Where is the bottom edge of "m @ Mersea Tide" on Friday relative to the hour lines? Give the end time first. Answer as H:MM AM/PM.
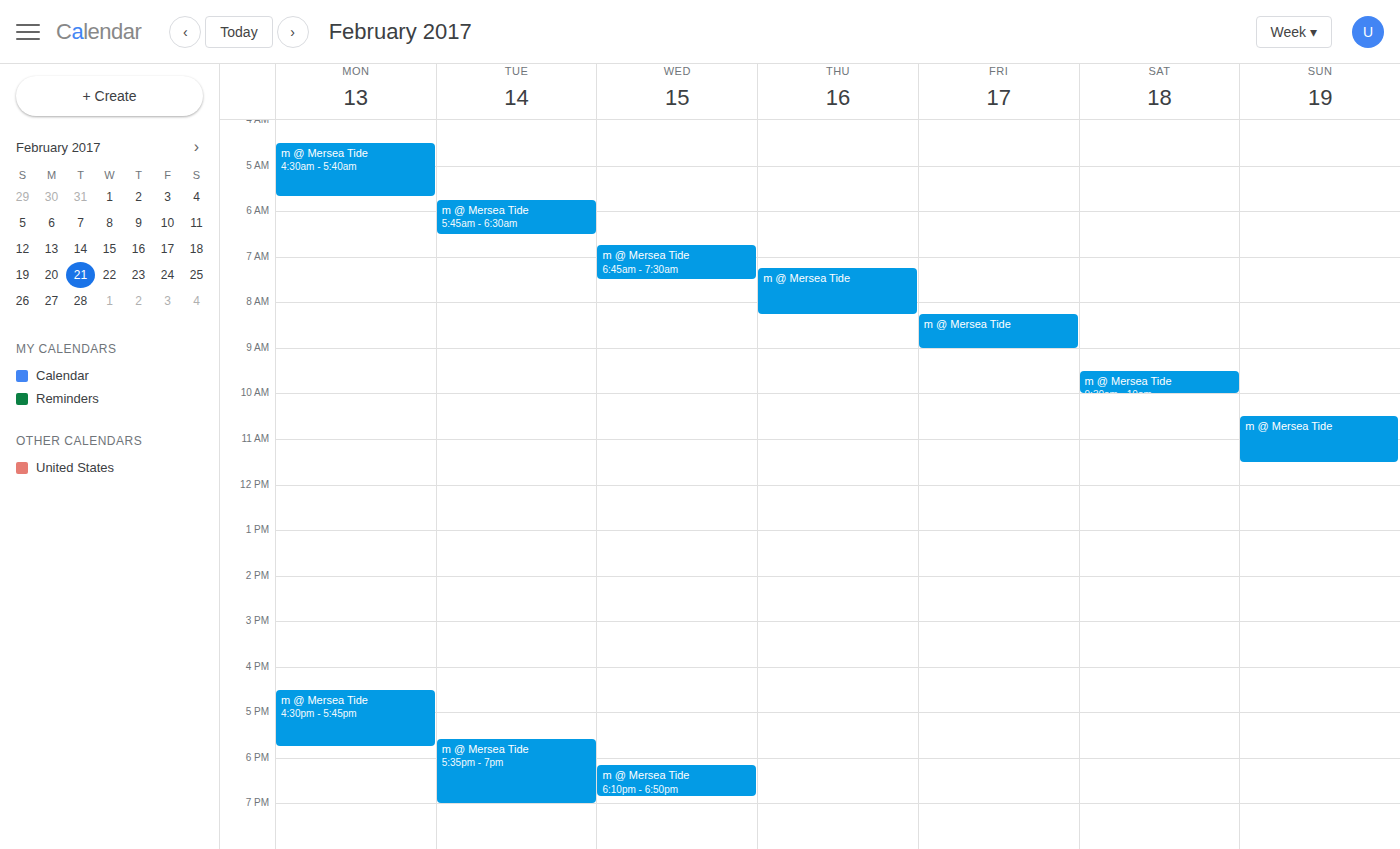
9:00 AM -- exactly on the 9 AM line.